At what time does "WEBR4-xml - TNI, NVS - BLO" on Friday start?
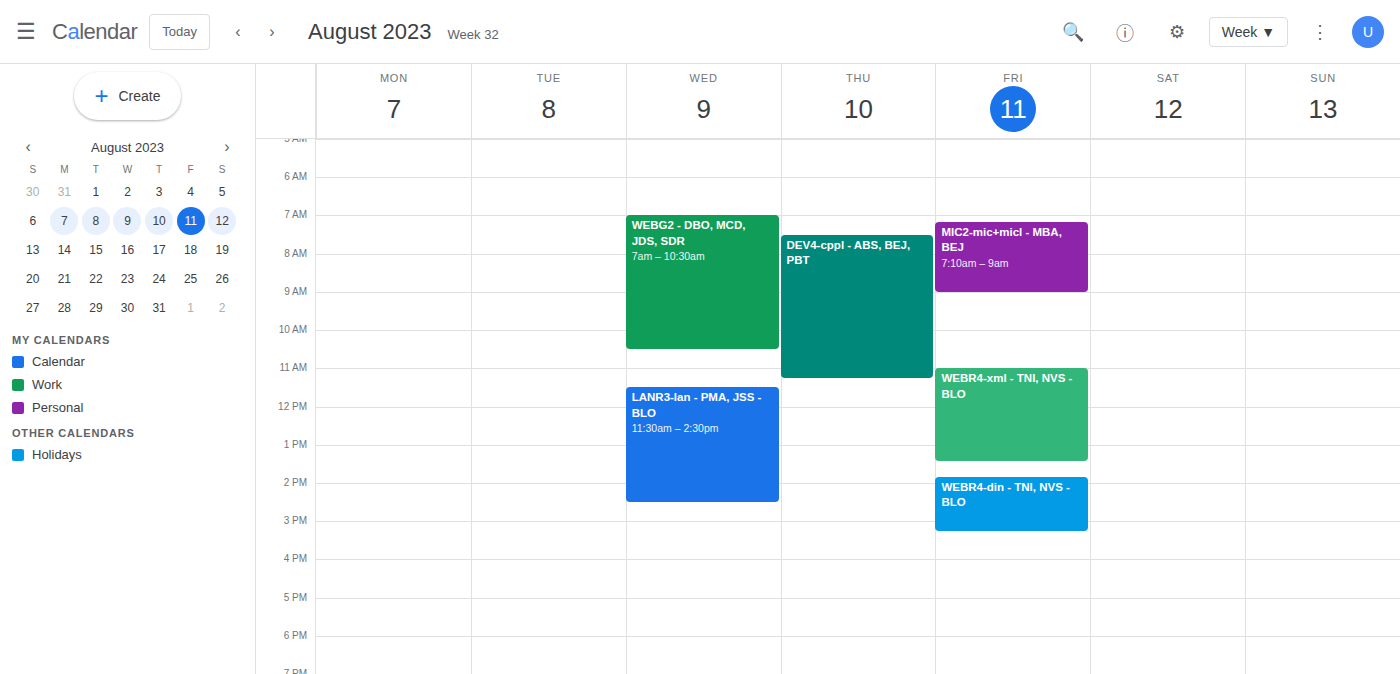
11:00 AM